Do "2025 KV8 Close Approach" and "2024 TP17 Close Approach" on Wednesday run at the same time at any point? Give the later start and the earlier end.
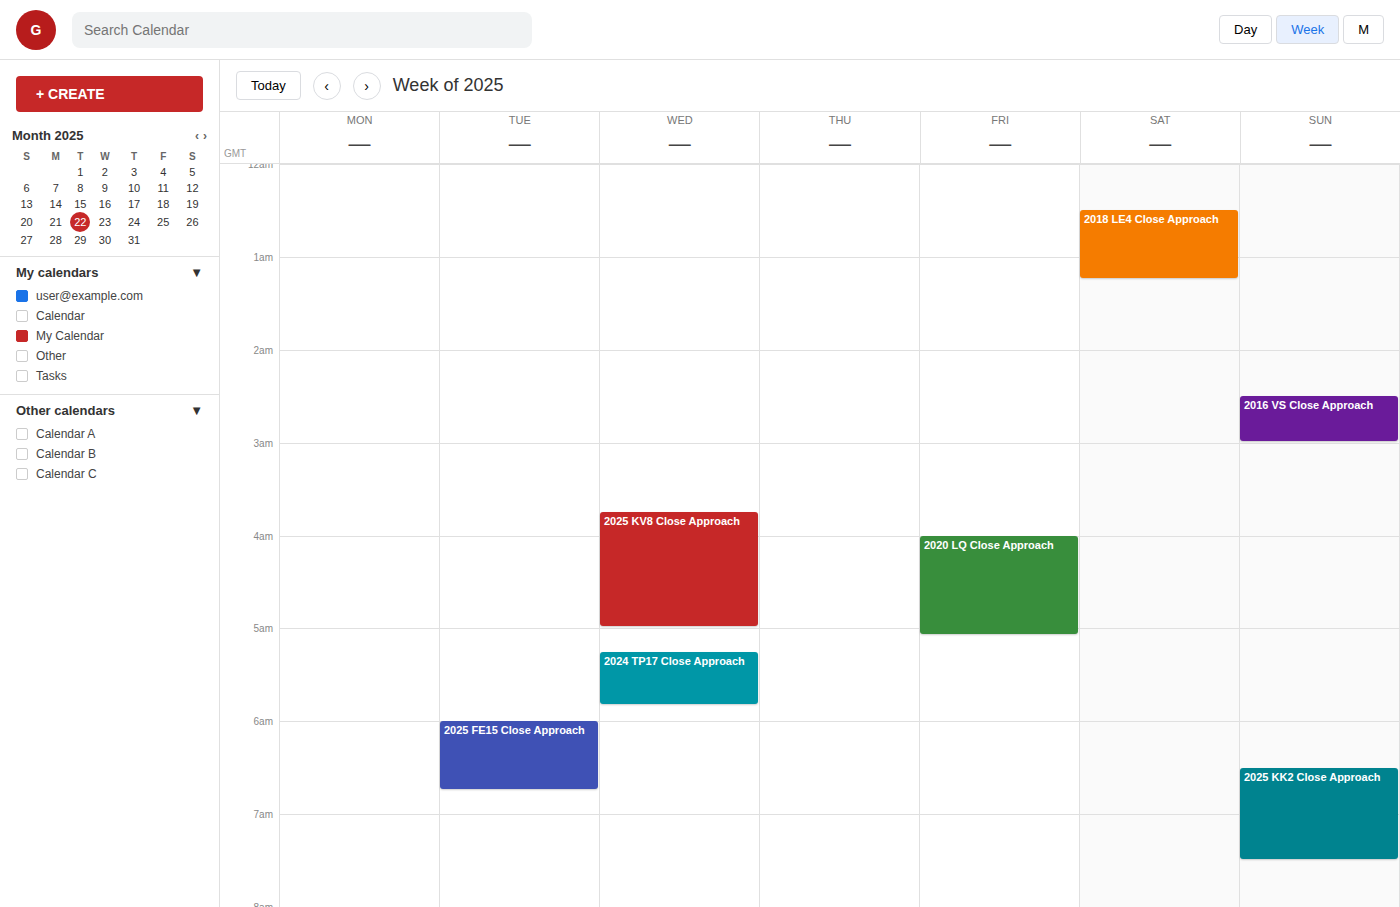
"2025 KV8 Close Approach" ends at 5:00 AM and "2024 TP17 Close Approach" starts at 5:15 AM -- no overlap.